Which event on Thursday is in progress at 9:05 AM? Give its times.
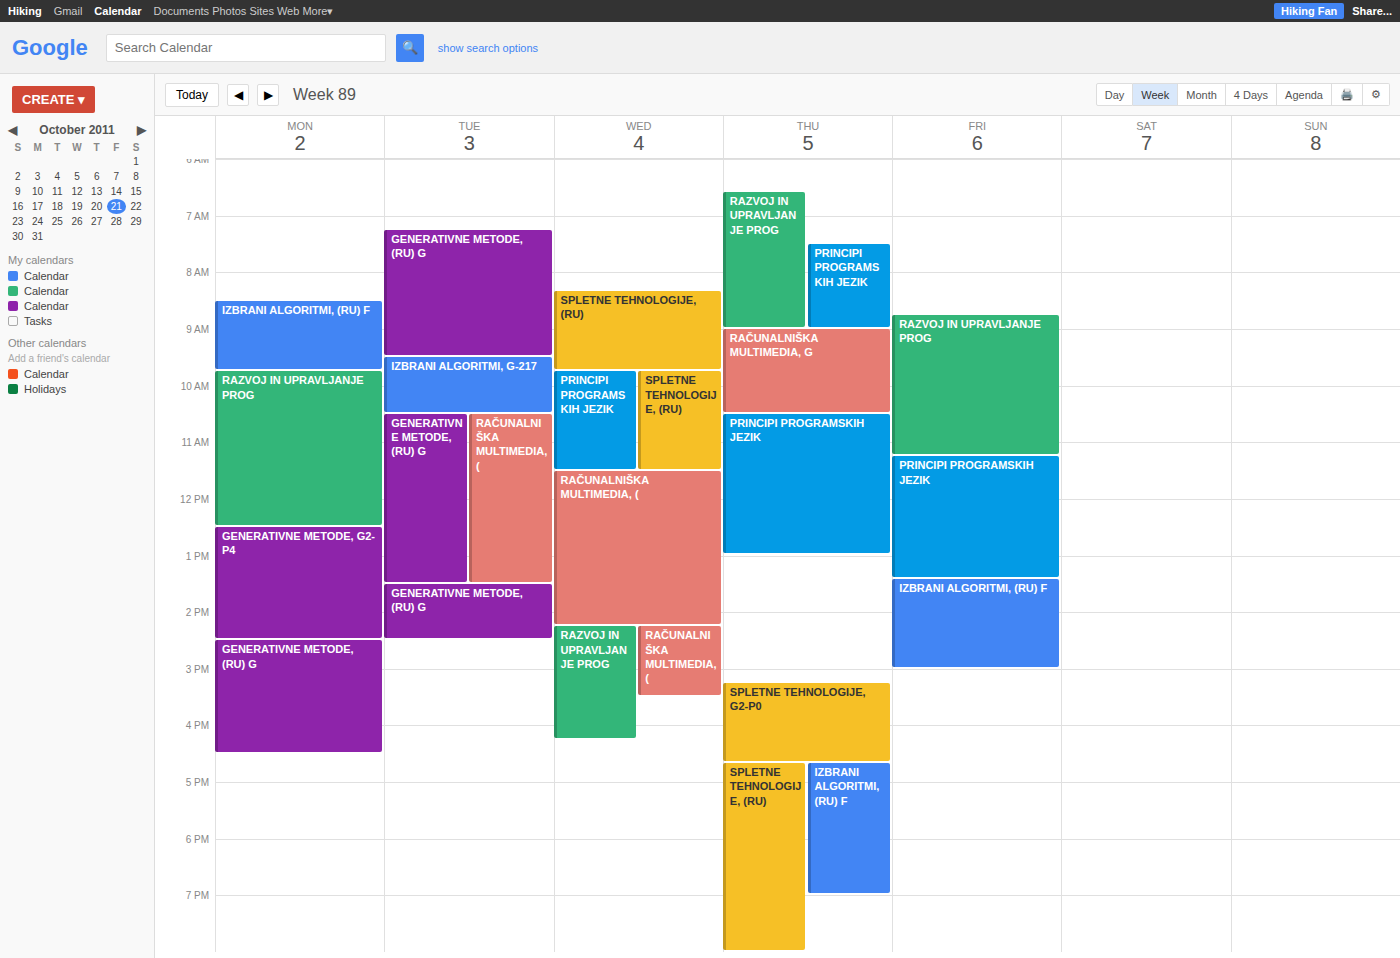
"RAČUNALNIŠKA MULTIMEDIA, G", 9:00 AM to 10:30 AM